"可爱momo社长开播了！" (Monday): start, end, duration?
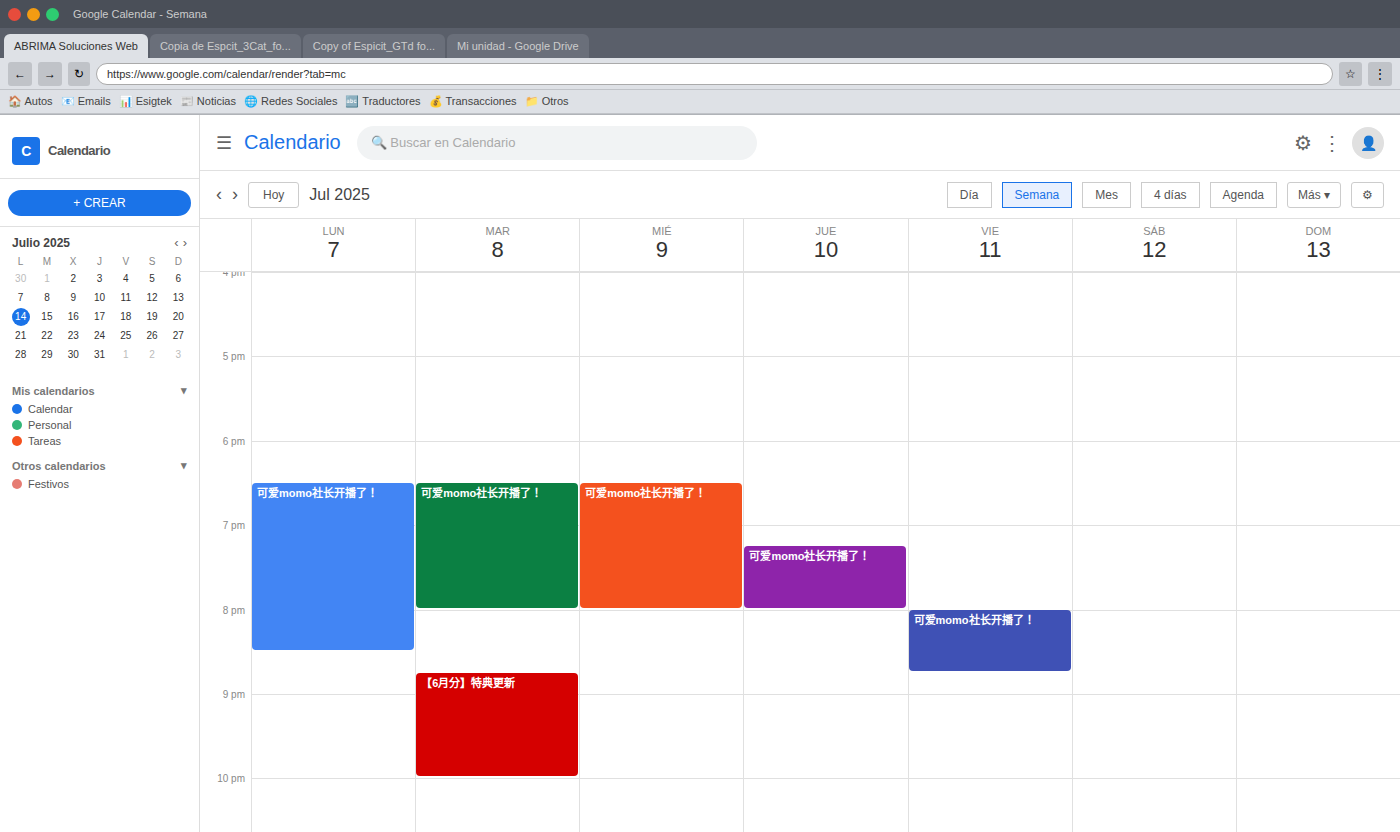
6:30 PM to 8:30 PM, 2 hours